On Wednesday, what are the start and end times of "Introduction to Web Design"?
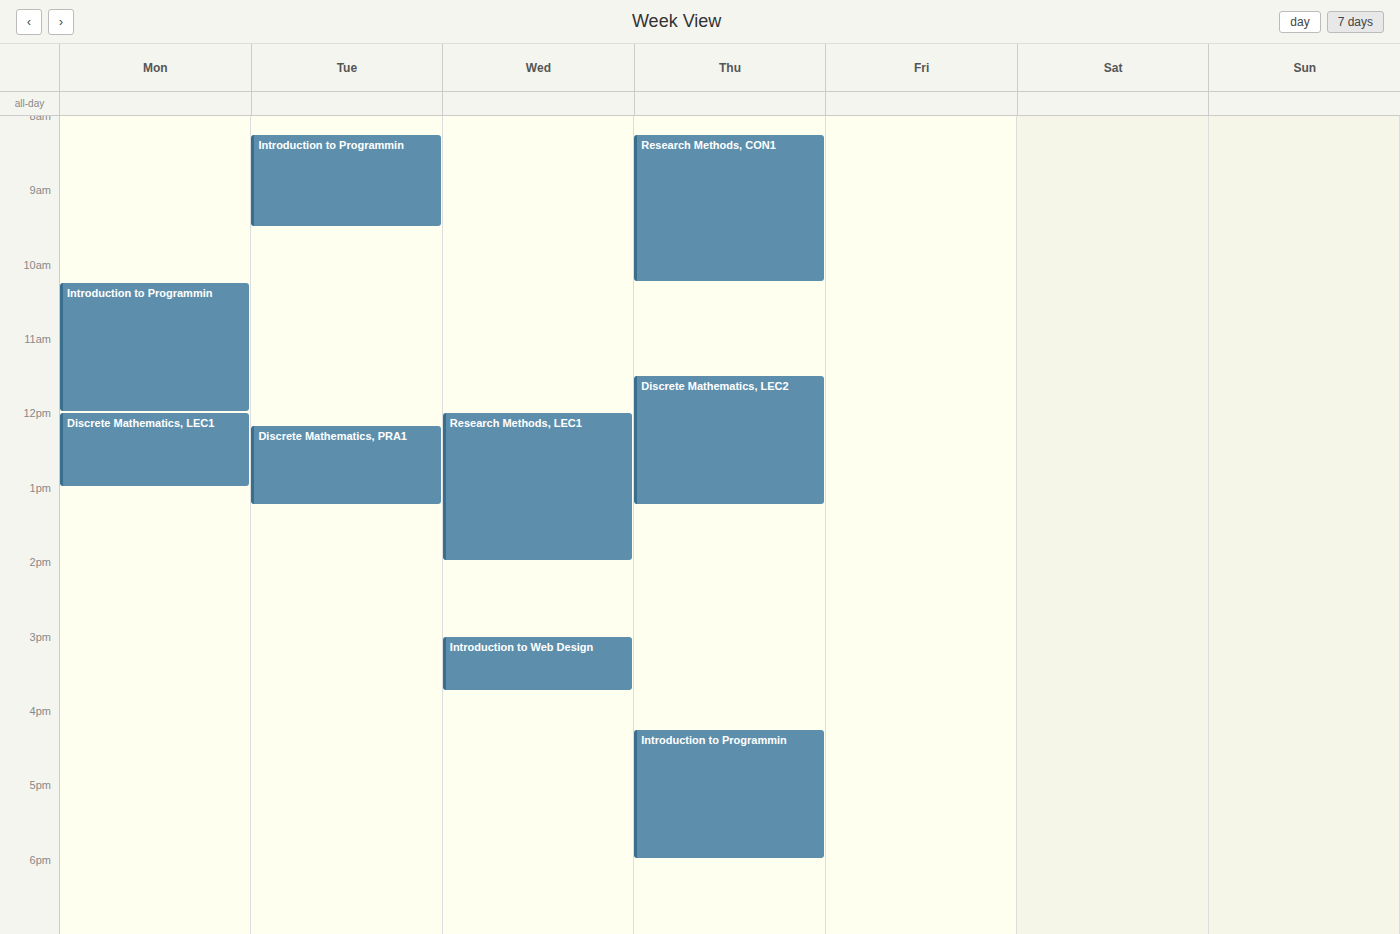
3:00 PM to 3:45 PM